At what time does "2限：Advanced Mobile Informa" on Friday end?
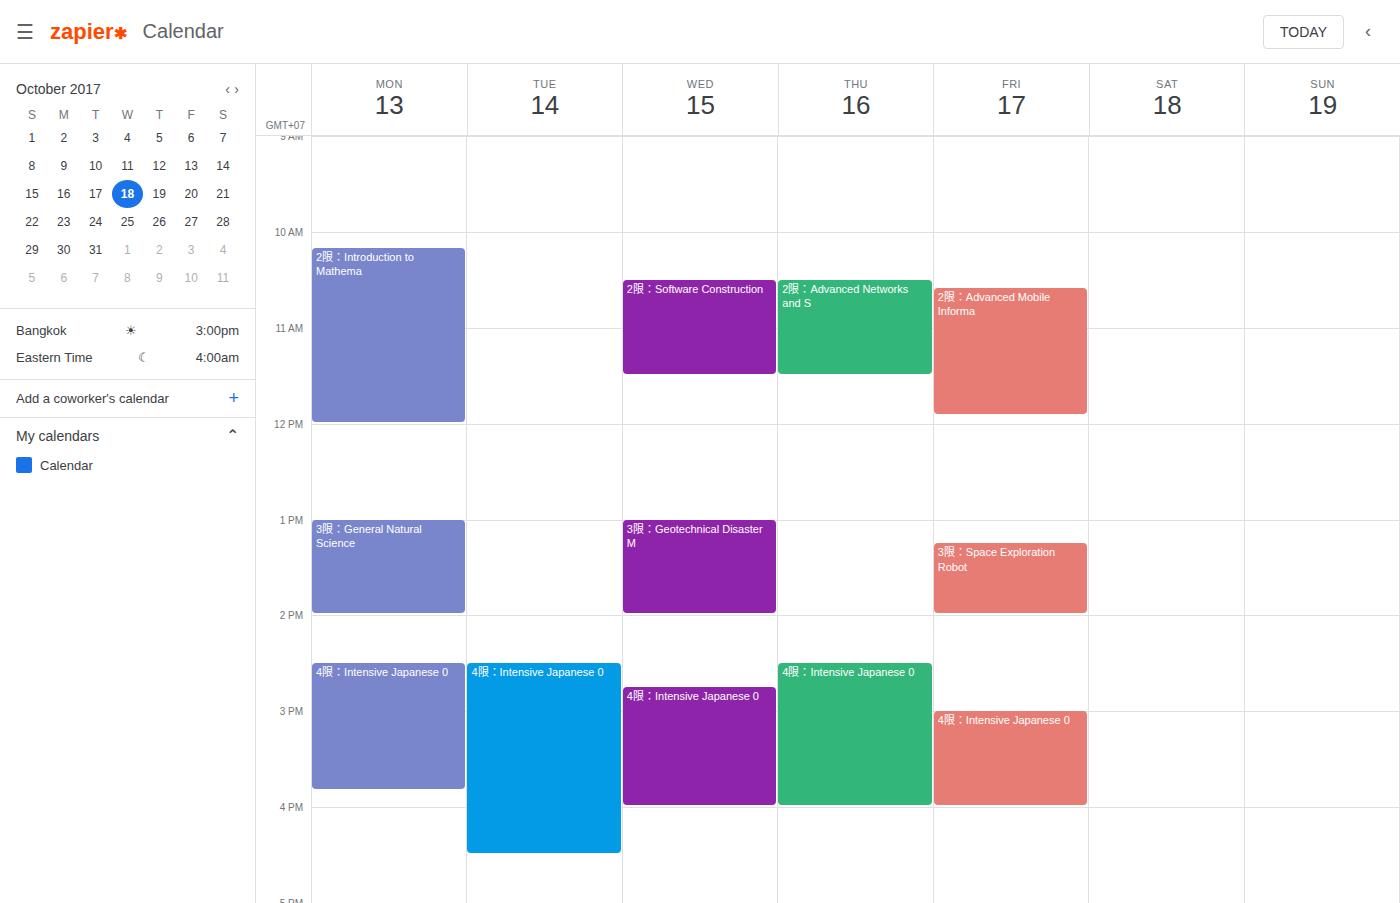
11:55 AM